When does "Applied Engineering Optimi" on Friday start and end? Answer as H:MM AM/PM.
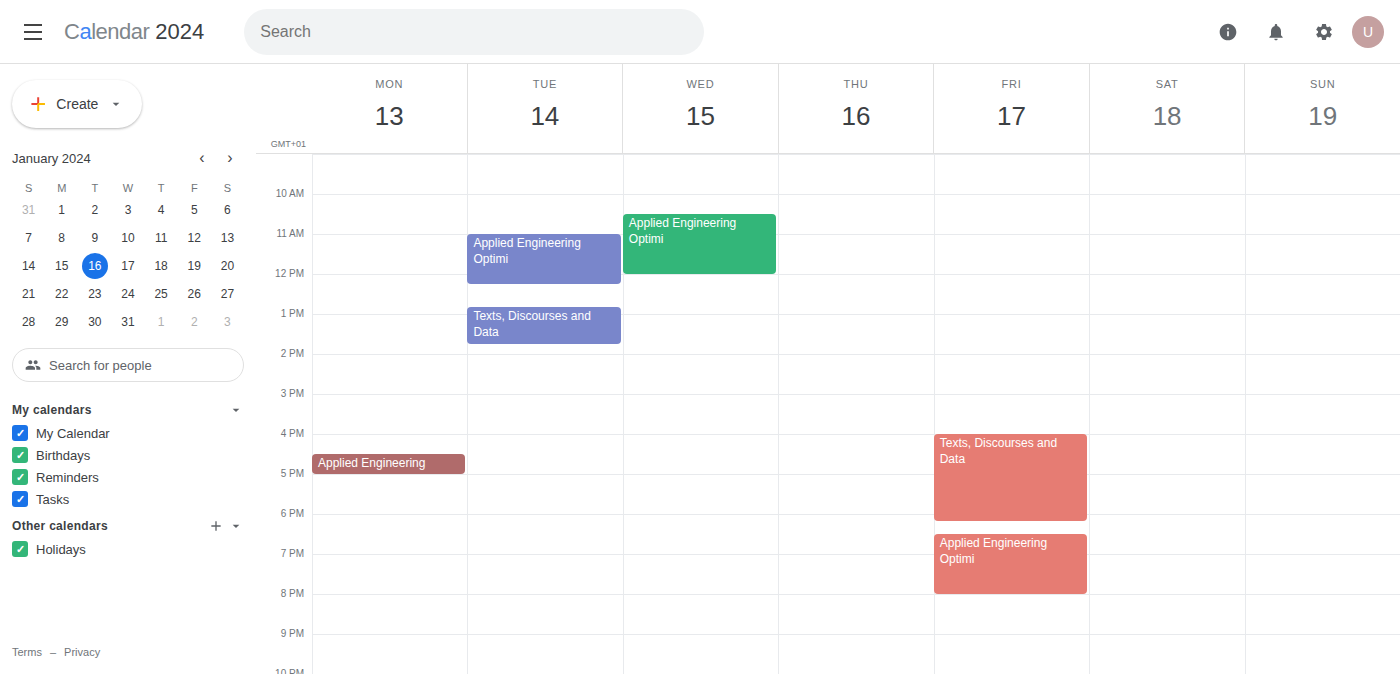
6:30 PM to 8:00 PM